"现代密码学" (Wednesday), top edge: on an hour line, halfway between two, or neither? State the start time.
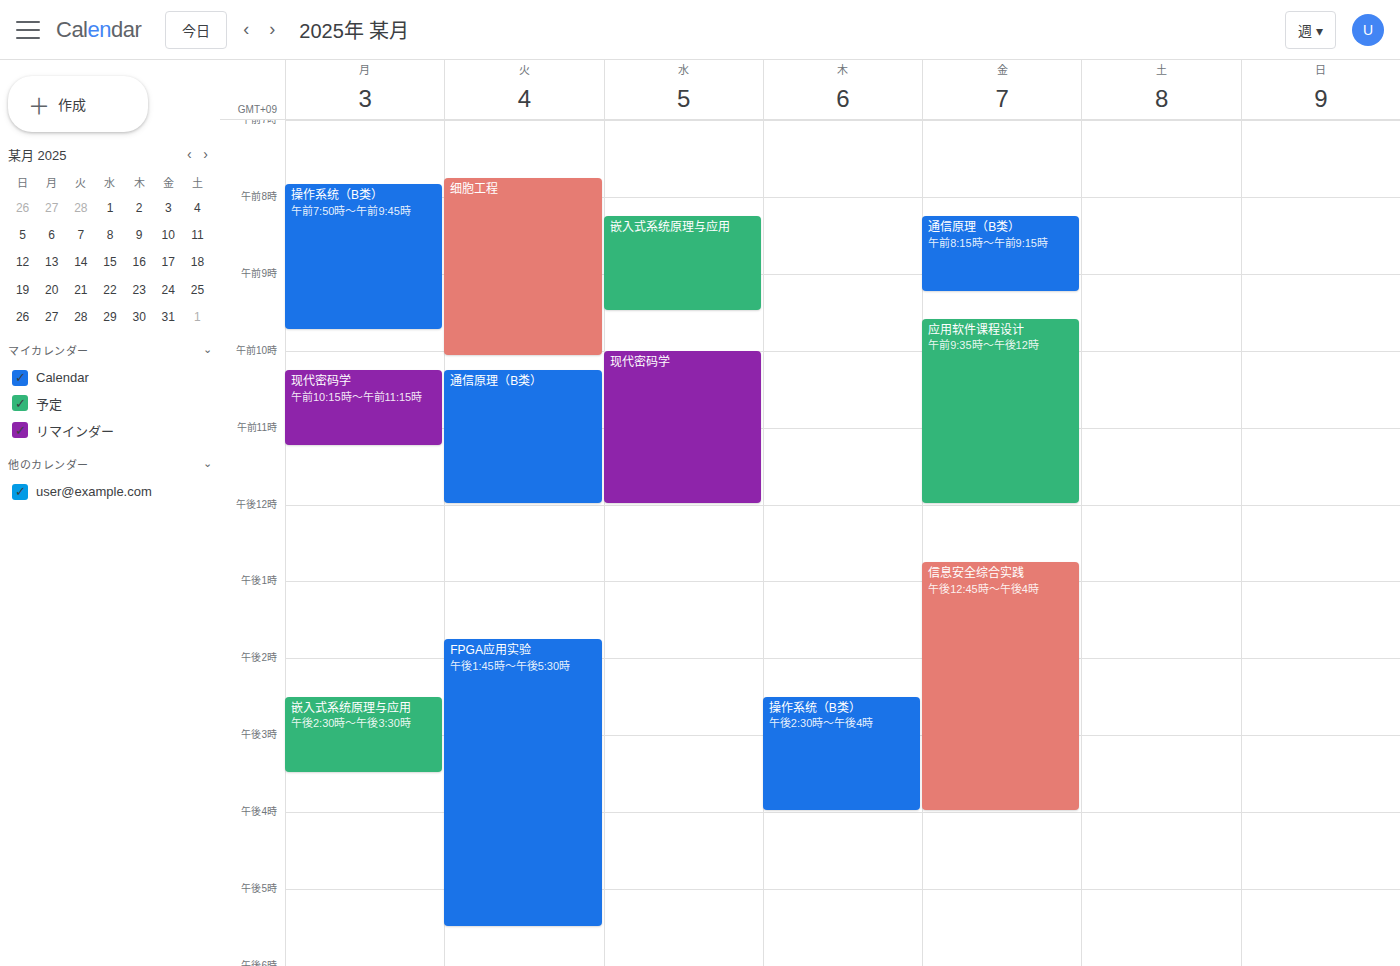
10:00 AM -- exactly on the 10 AM line.